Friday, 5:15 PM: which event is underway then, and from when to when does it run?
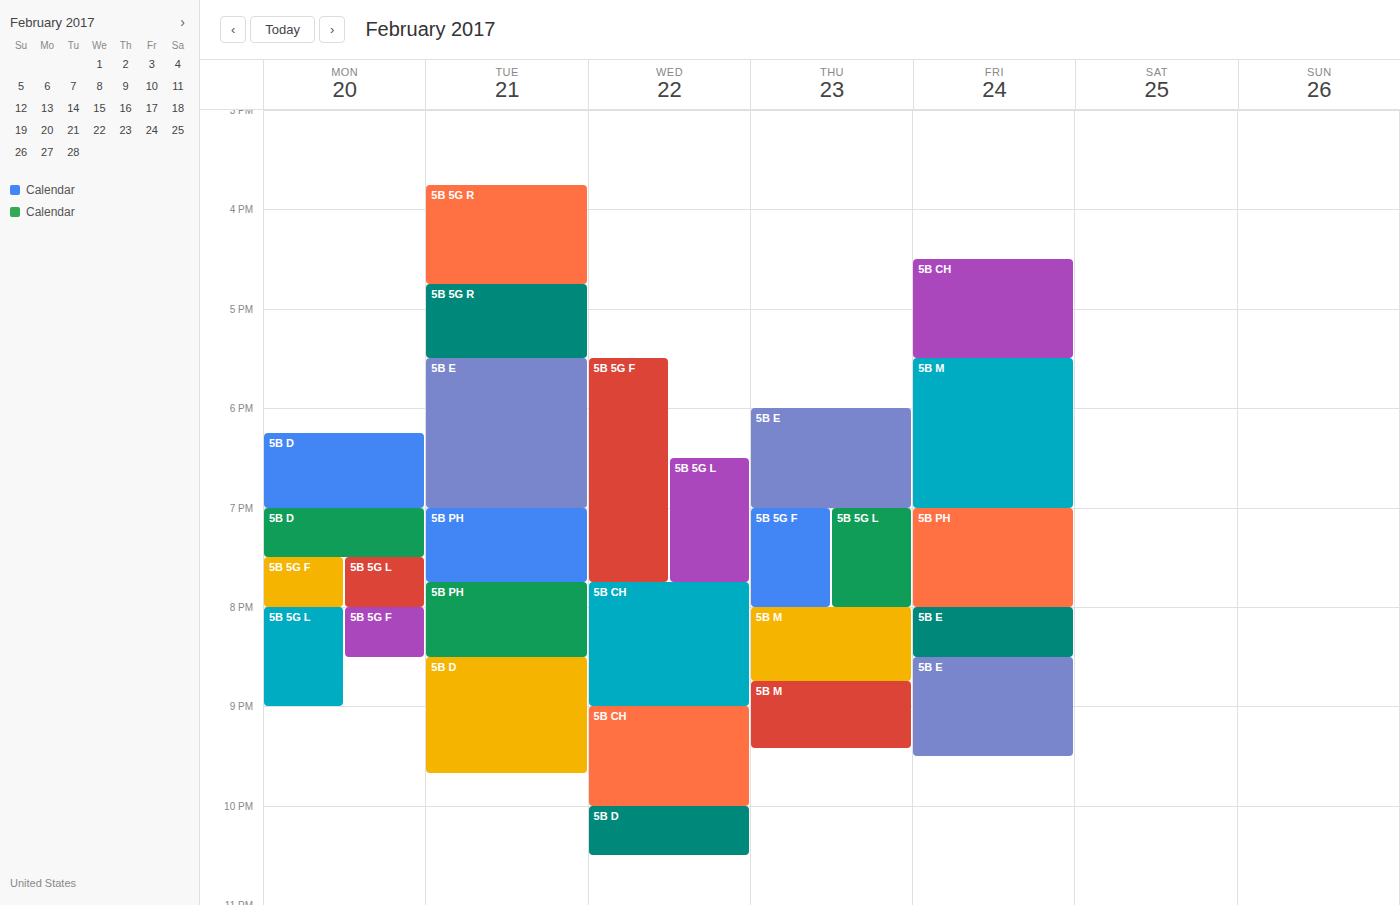
"5B CH", 4:30 PM to 5:30 PM